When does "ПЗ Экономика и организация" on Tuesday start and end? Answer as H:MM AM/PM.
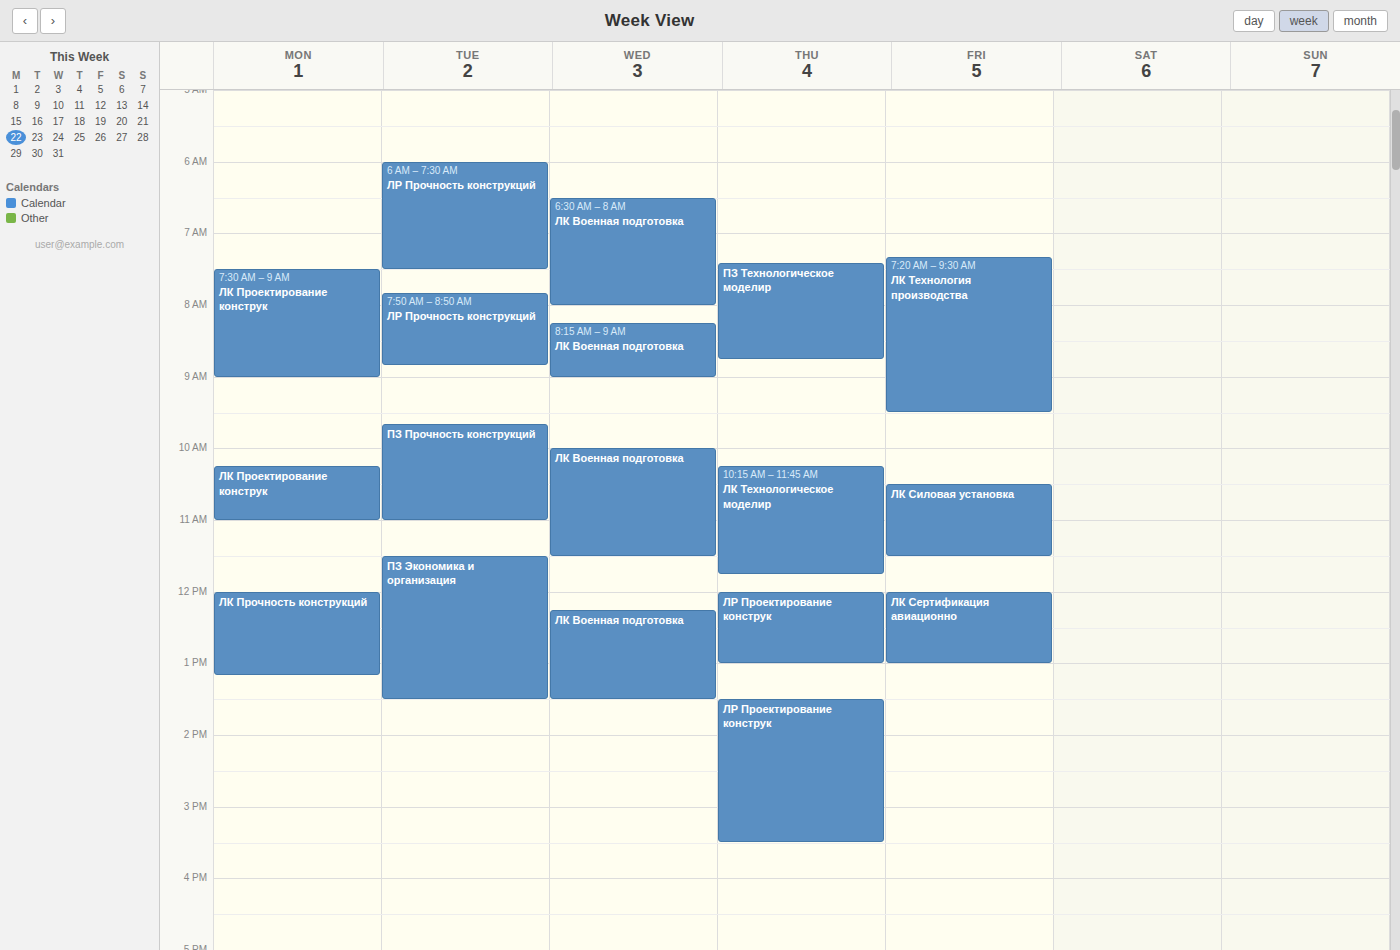
11:30 AM to 1:30 PM